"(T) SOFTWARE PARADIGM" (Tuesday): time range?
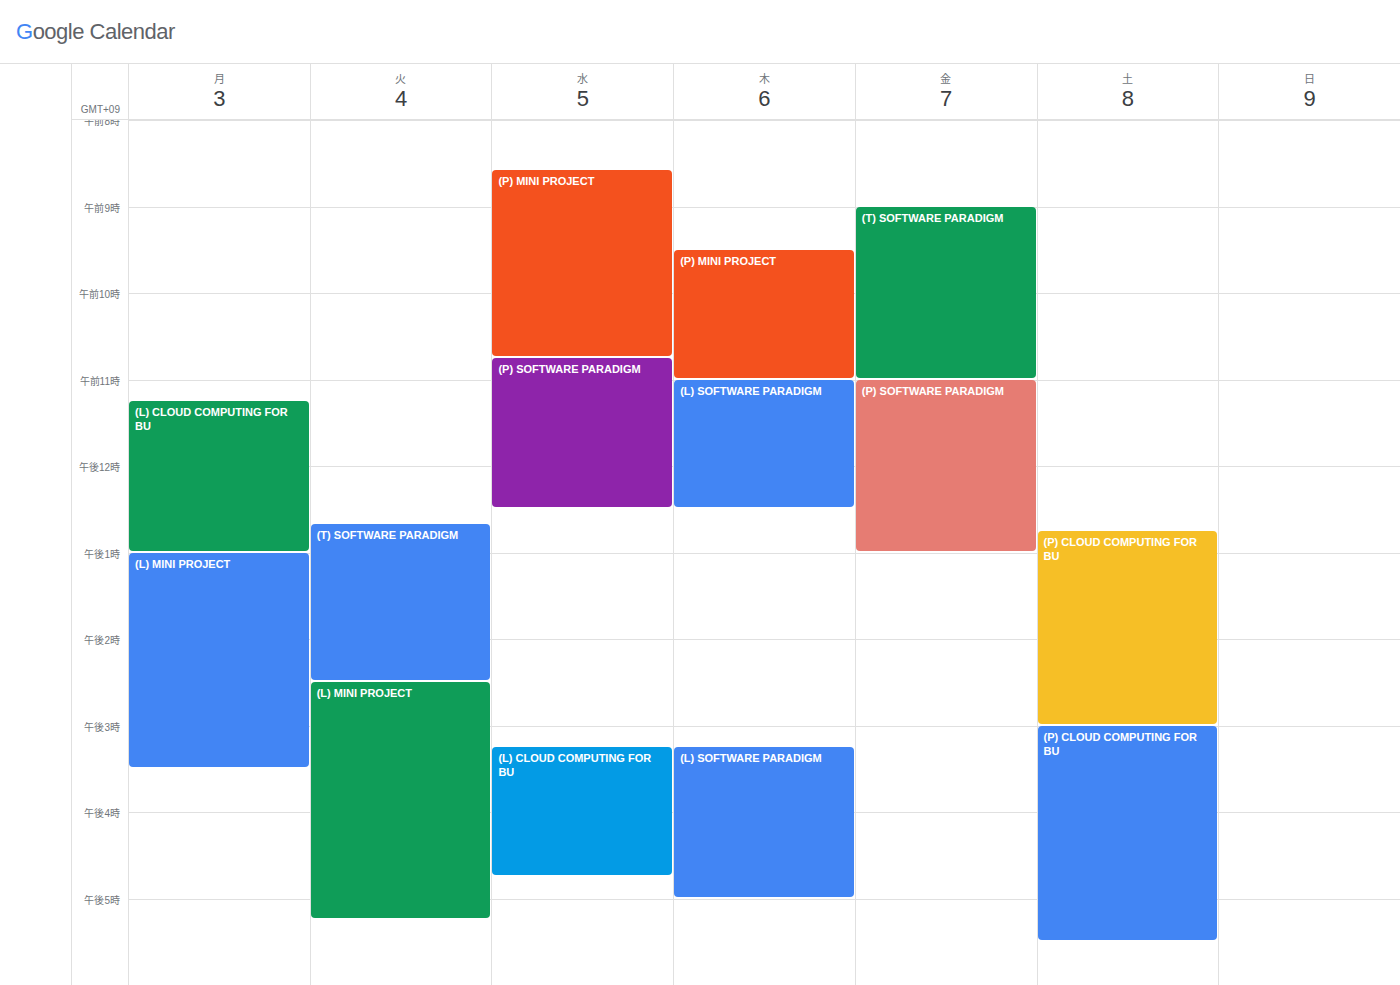
12:40 PM to 2:30 PM